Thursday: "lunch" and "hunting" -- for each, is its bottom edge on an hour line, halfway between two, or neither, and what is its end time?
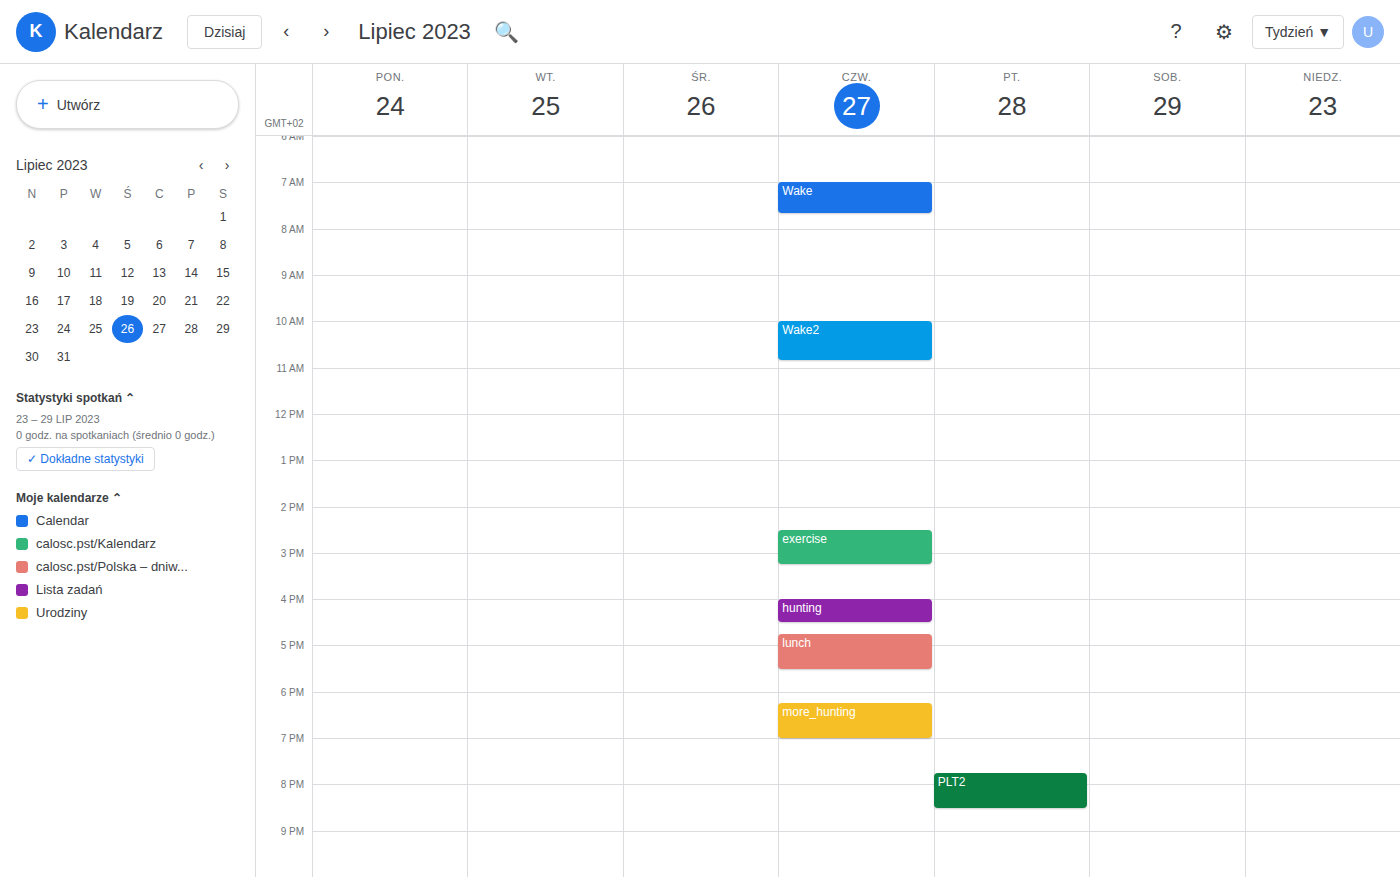
"lunch": 17:30, halfway between the 17:00 and 18:00 lines. "hunting": 16:30, halfway between the 16:00 and 17:00 lines.